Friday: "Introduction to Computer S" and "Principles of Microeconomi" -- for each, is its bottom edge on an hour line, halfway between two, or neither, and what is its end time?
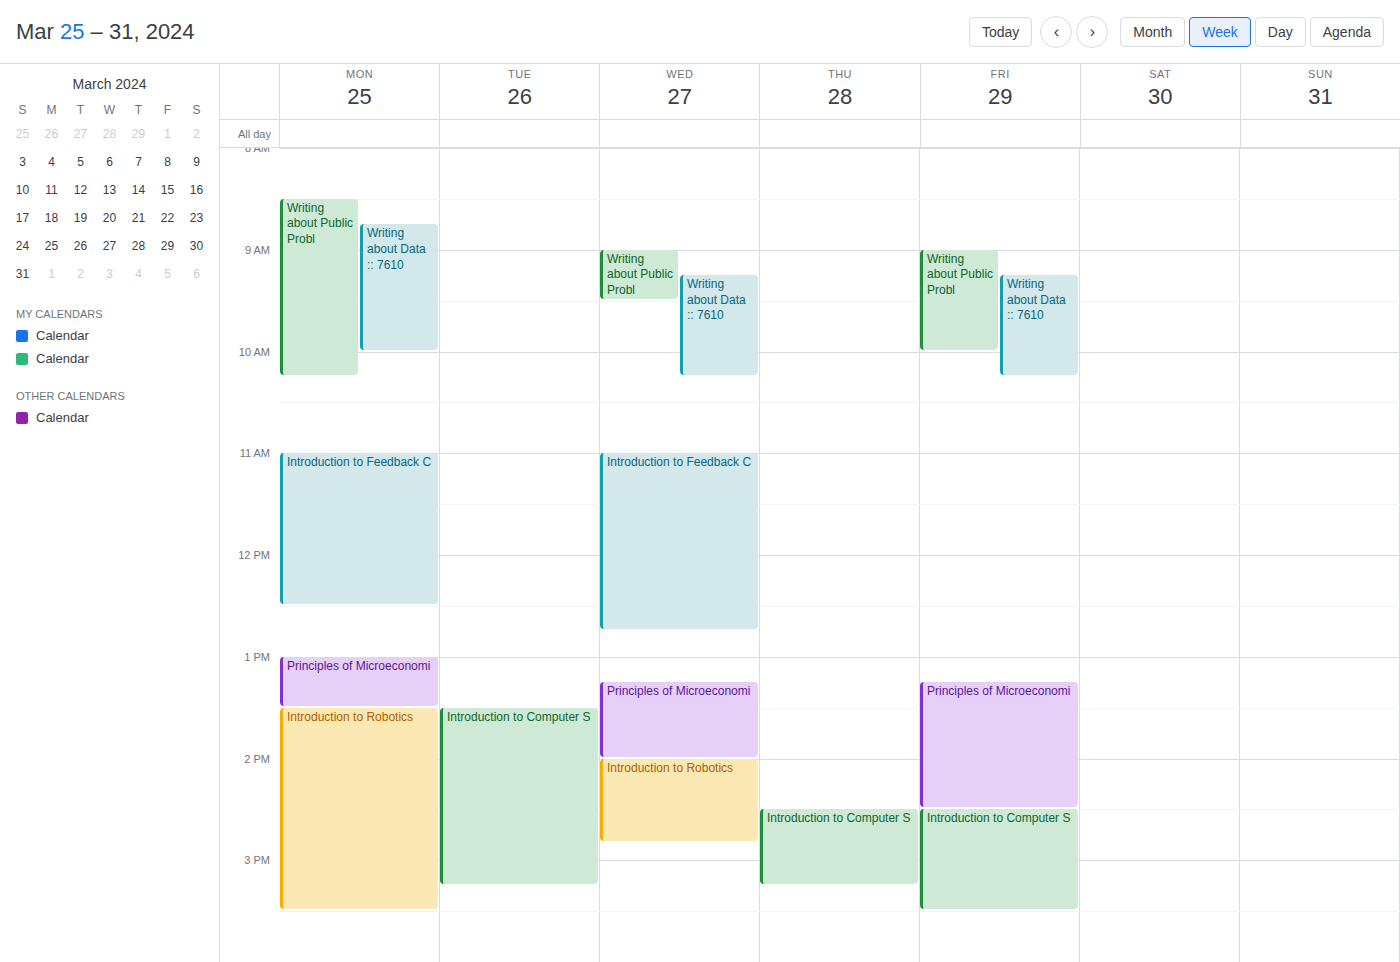
"Introduction to Computer S": 15:30, halfway between the 15:00 and 16:00 lines. "Principles of Microeconomi": 14:30, halfway between the 14:00 and 15:00 lines.